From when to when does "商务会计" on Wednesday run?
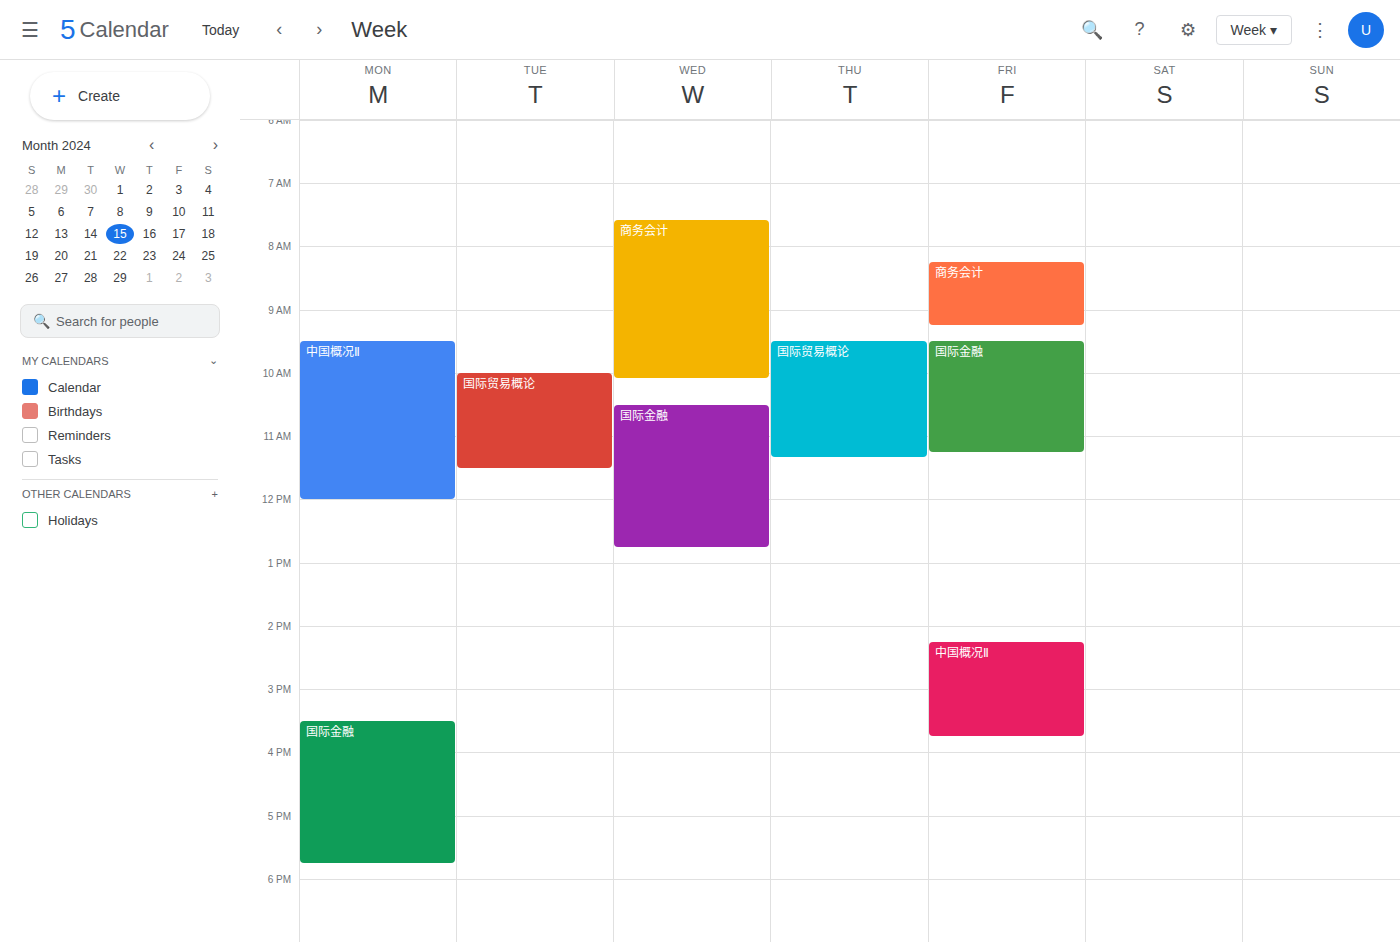
7:35 AM to 10:05 AM